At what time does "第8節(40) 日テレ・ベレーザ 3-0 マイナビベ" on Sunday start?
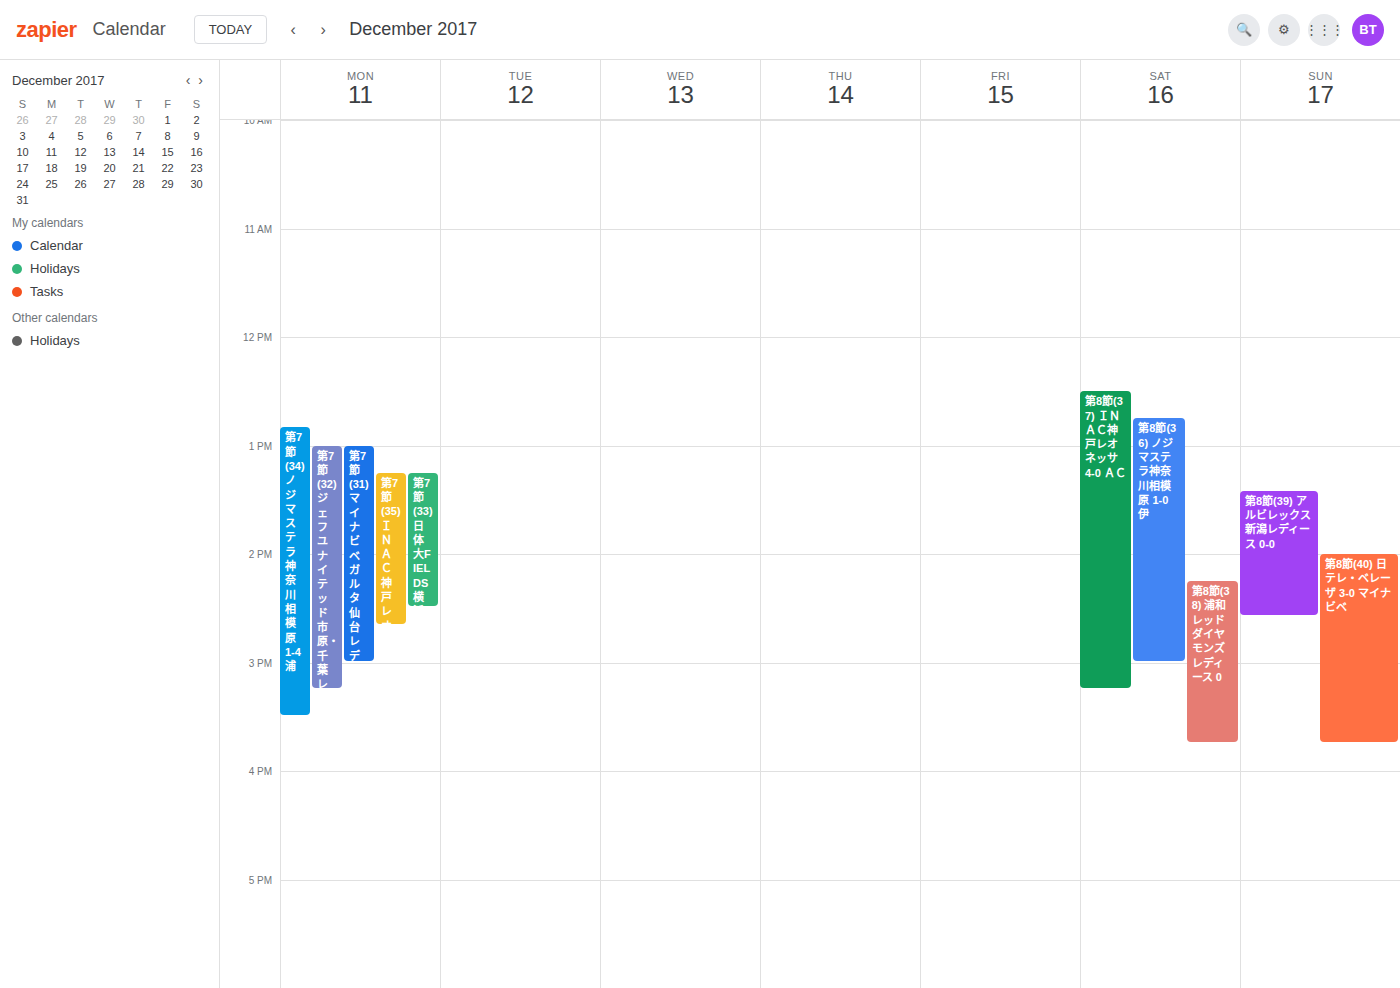
14:00